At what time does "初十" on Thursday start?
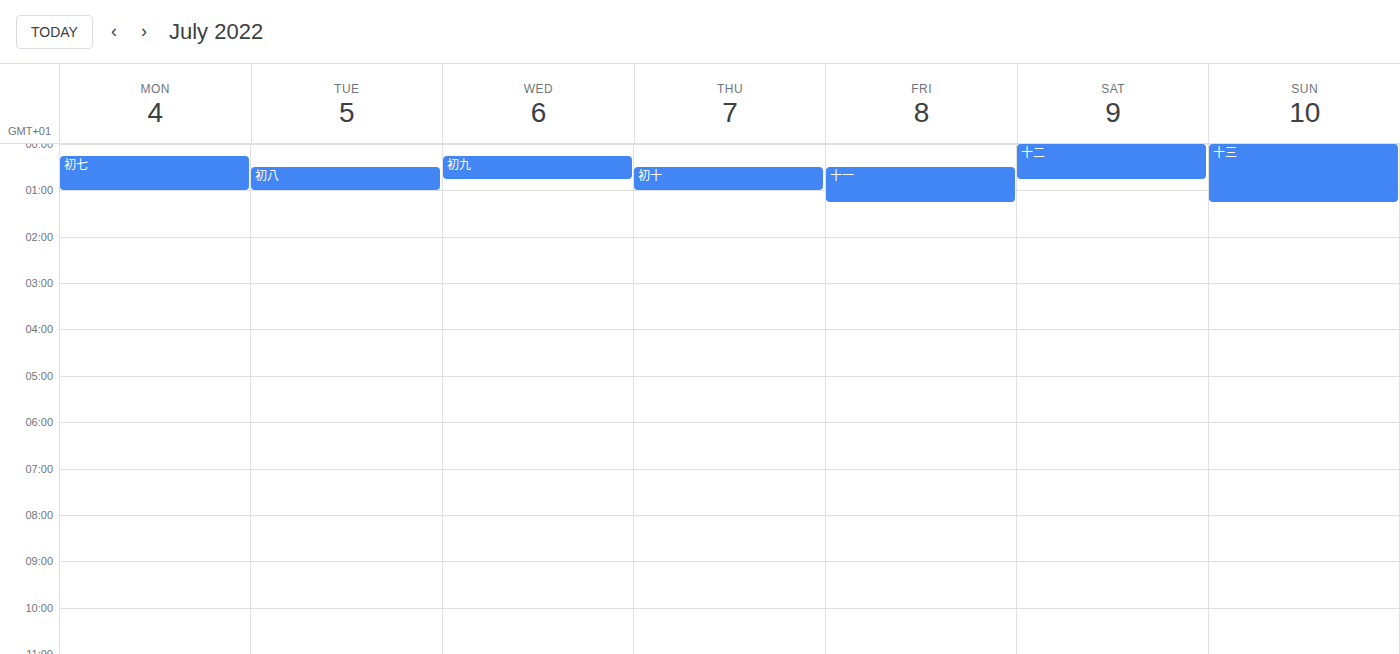
00:30